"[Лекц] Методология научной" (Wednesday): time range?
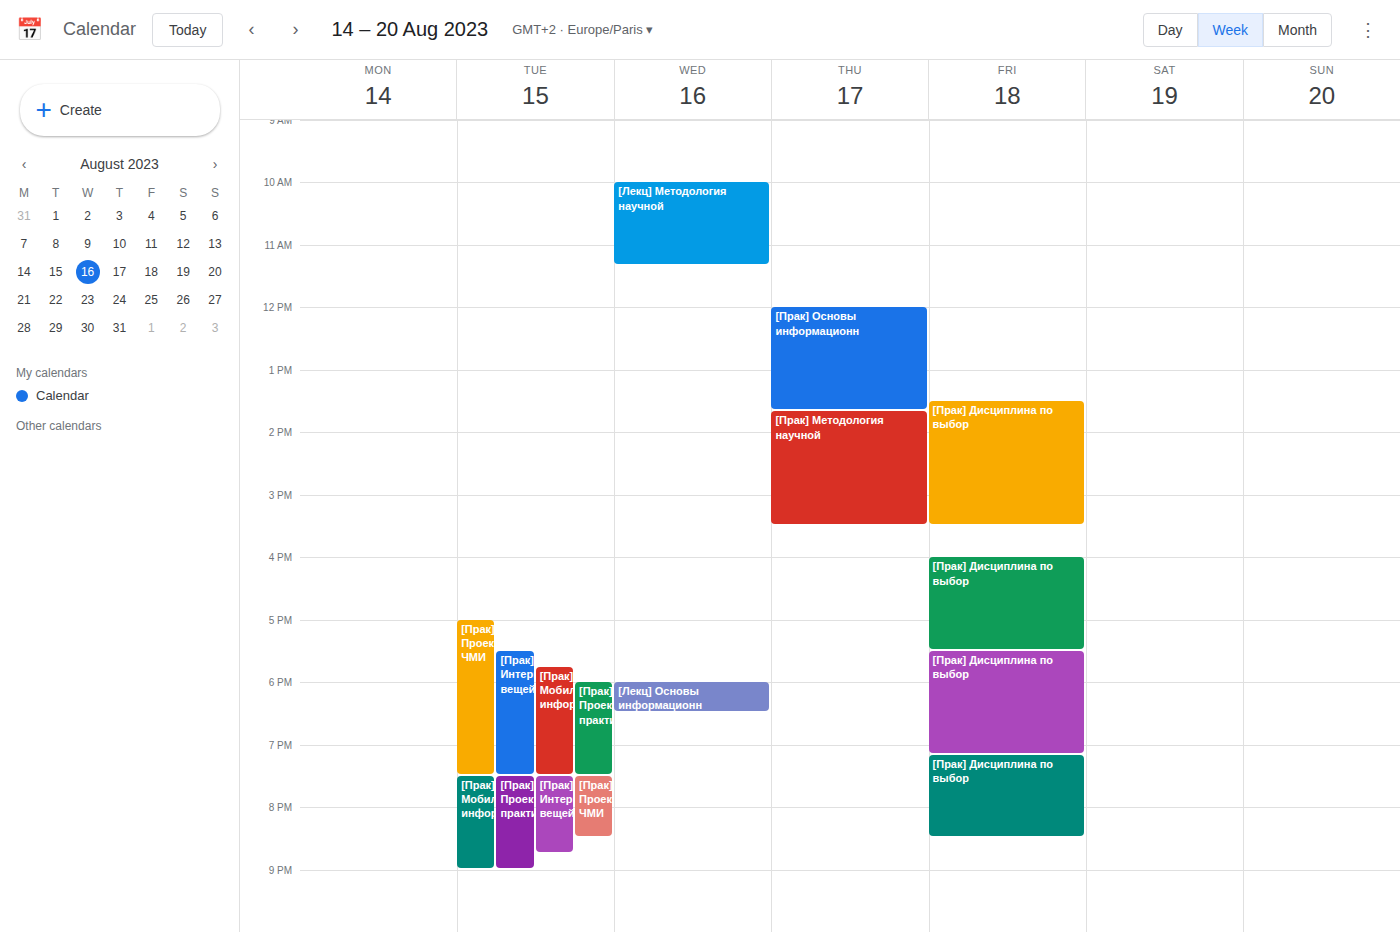
10:00 AM to 11:20 AM